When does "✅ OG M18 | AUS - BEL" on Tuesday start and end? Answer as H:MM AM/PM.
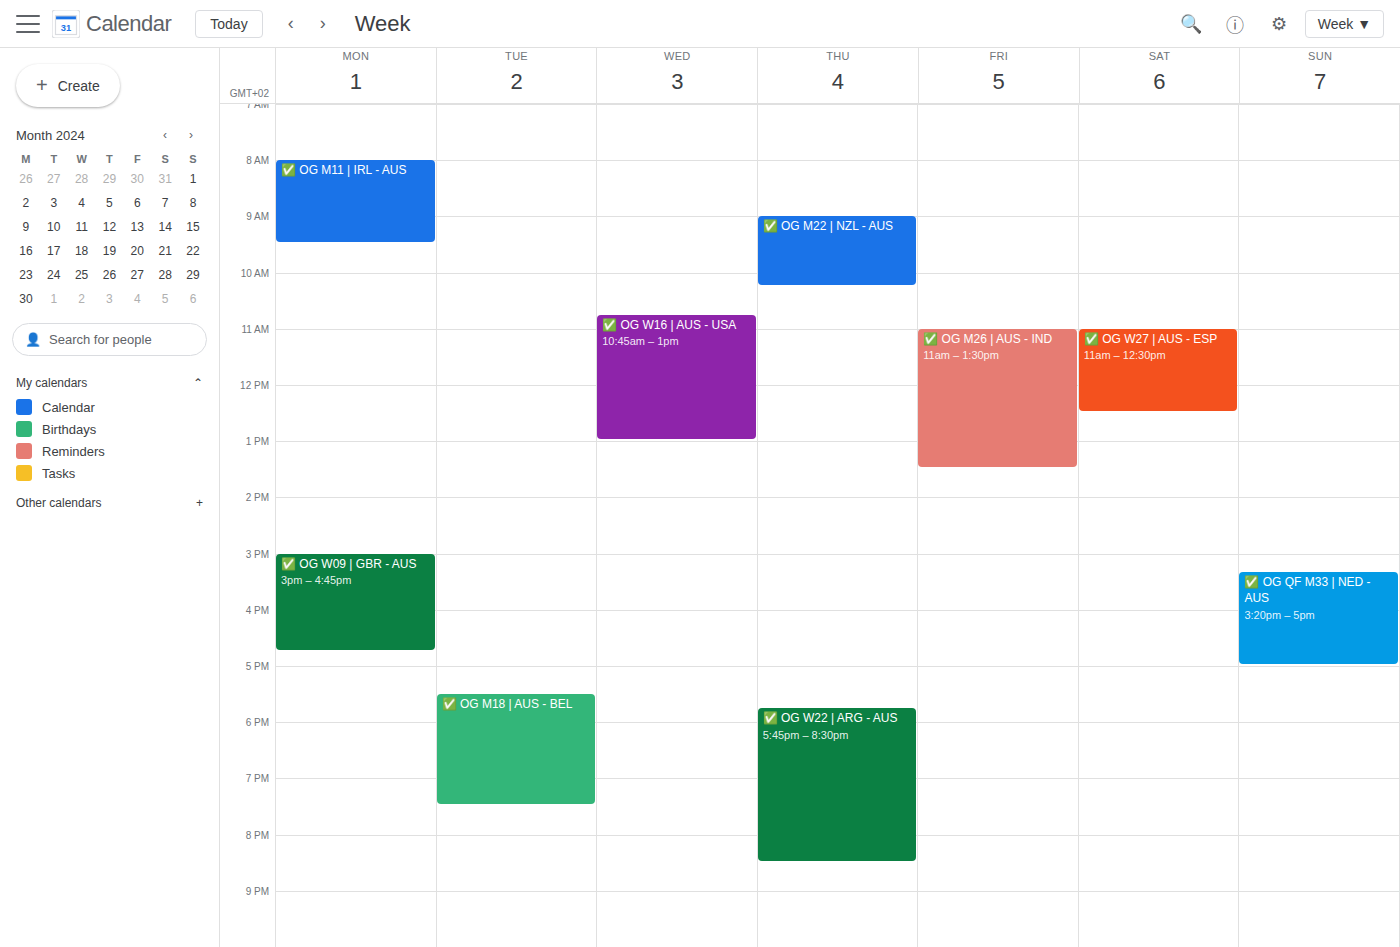
5:30 PM to 7:30 PM